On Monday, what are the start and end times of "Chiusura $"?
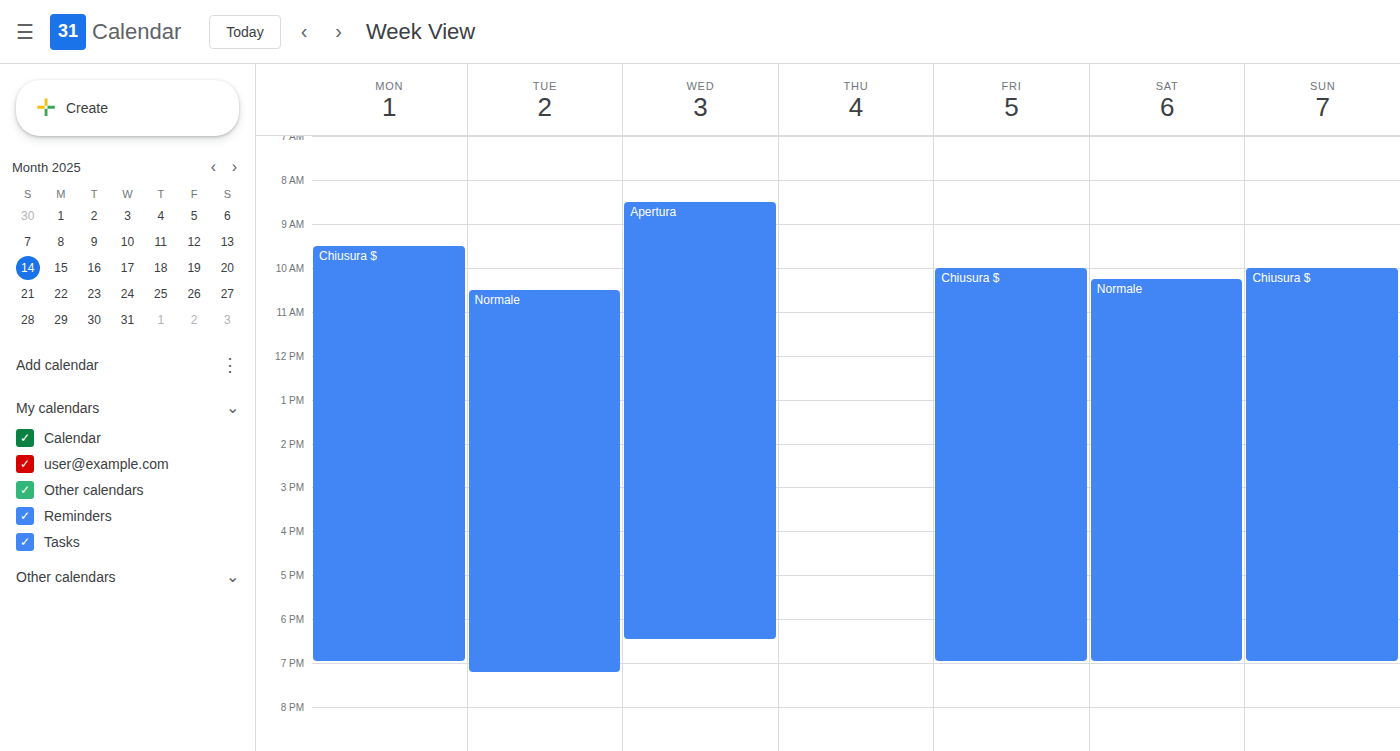
09:30 to 19:00